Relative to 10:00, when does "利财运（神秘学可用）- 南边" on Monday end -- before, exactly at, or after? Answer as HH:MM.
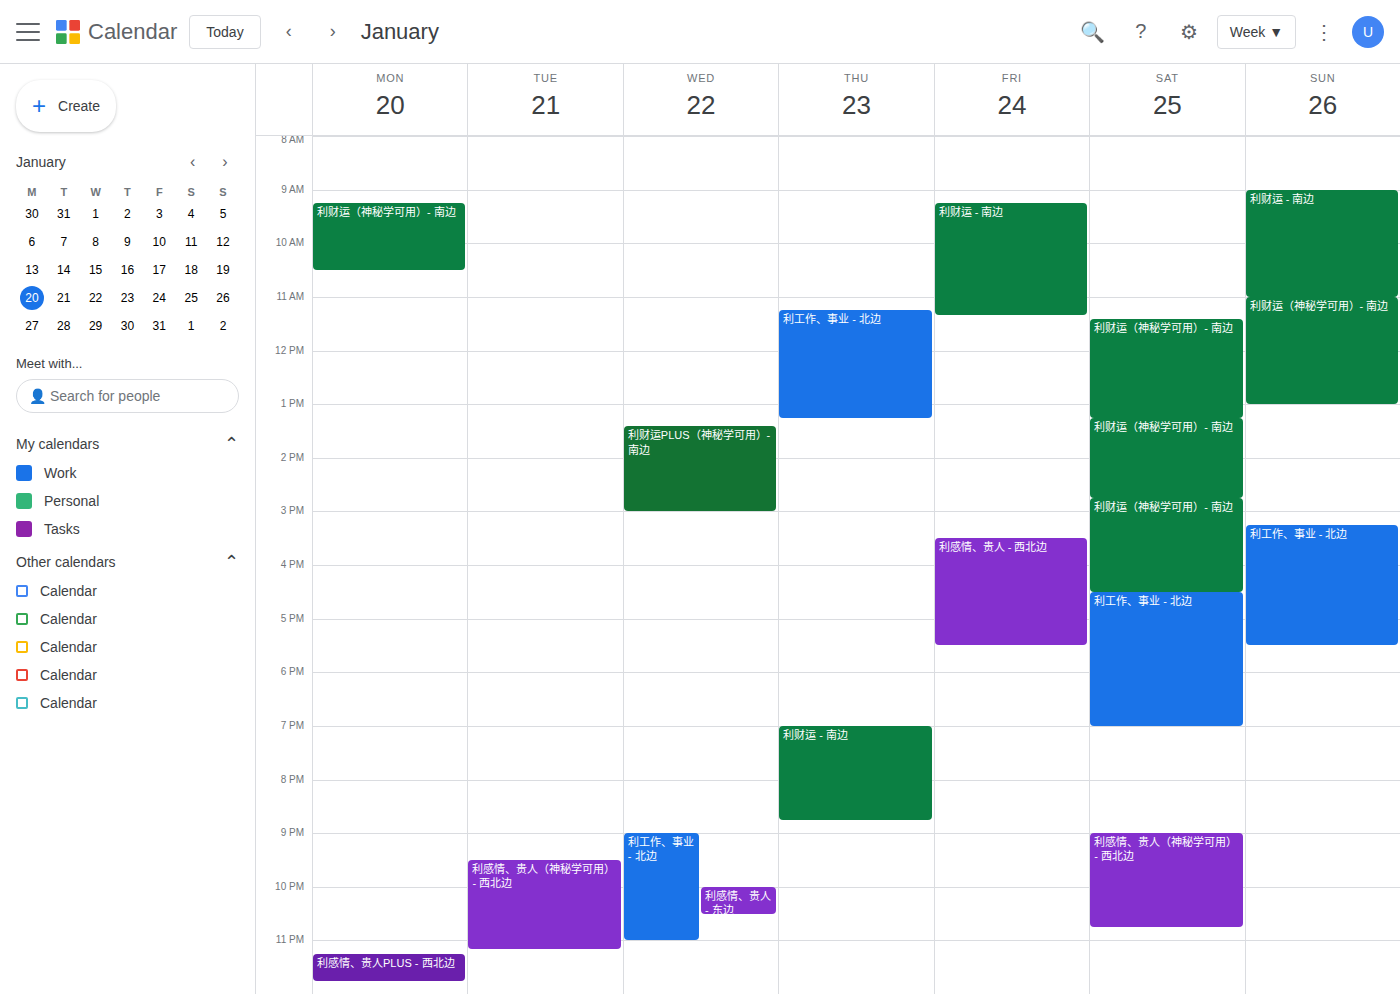
10:30 -- after 10:00, 30 minutes below the 10:00 line.